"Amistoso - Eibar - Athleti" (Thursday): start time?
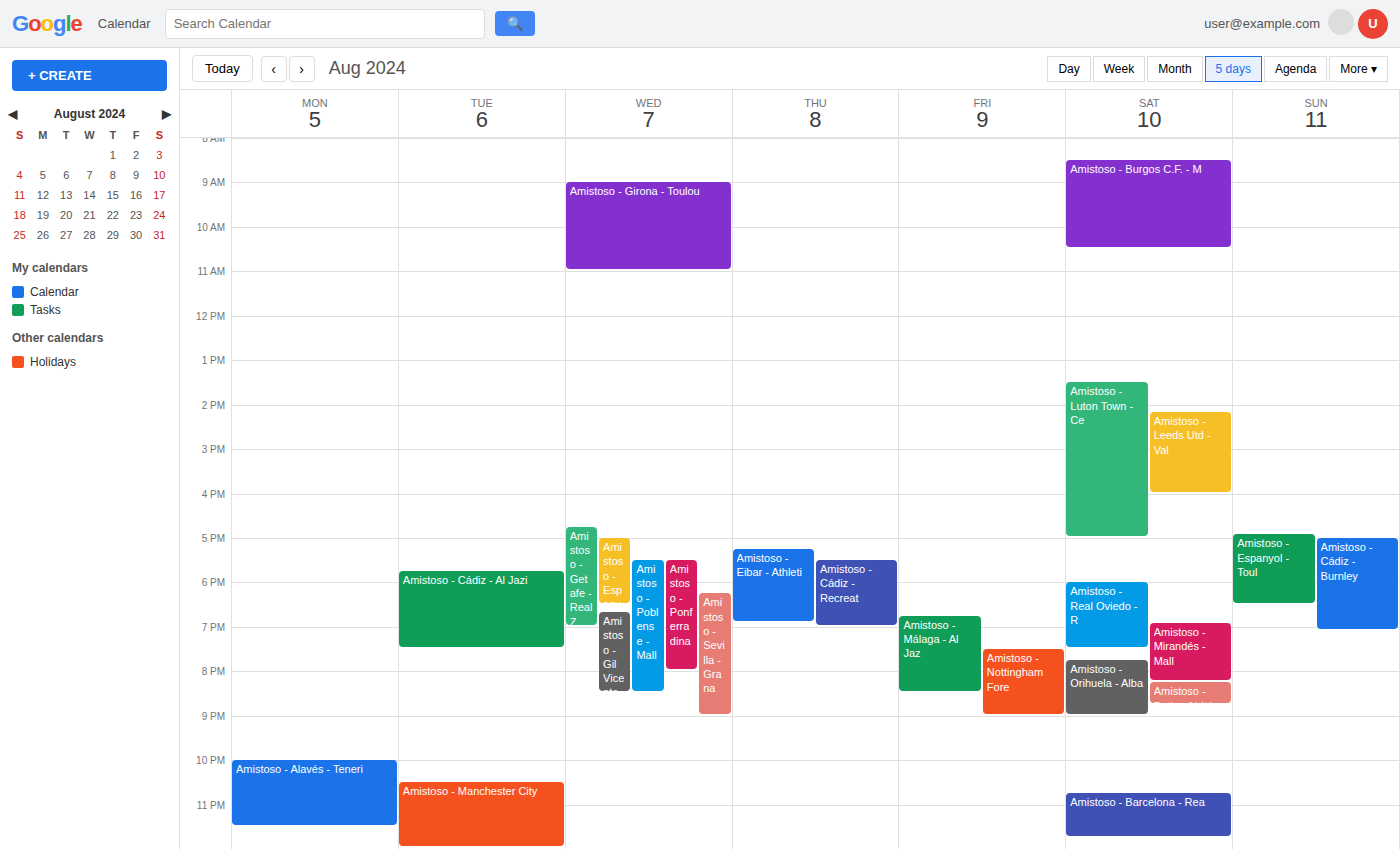
5:15 PM